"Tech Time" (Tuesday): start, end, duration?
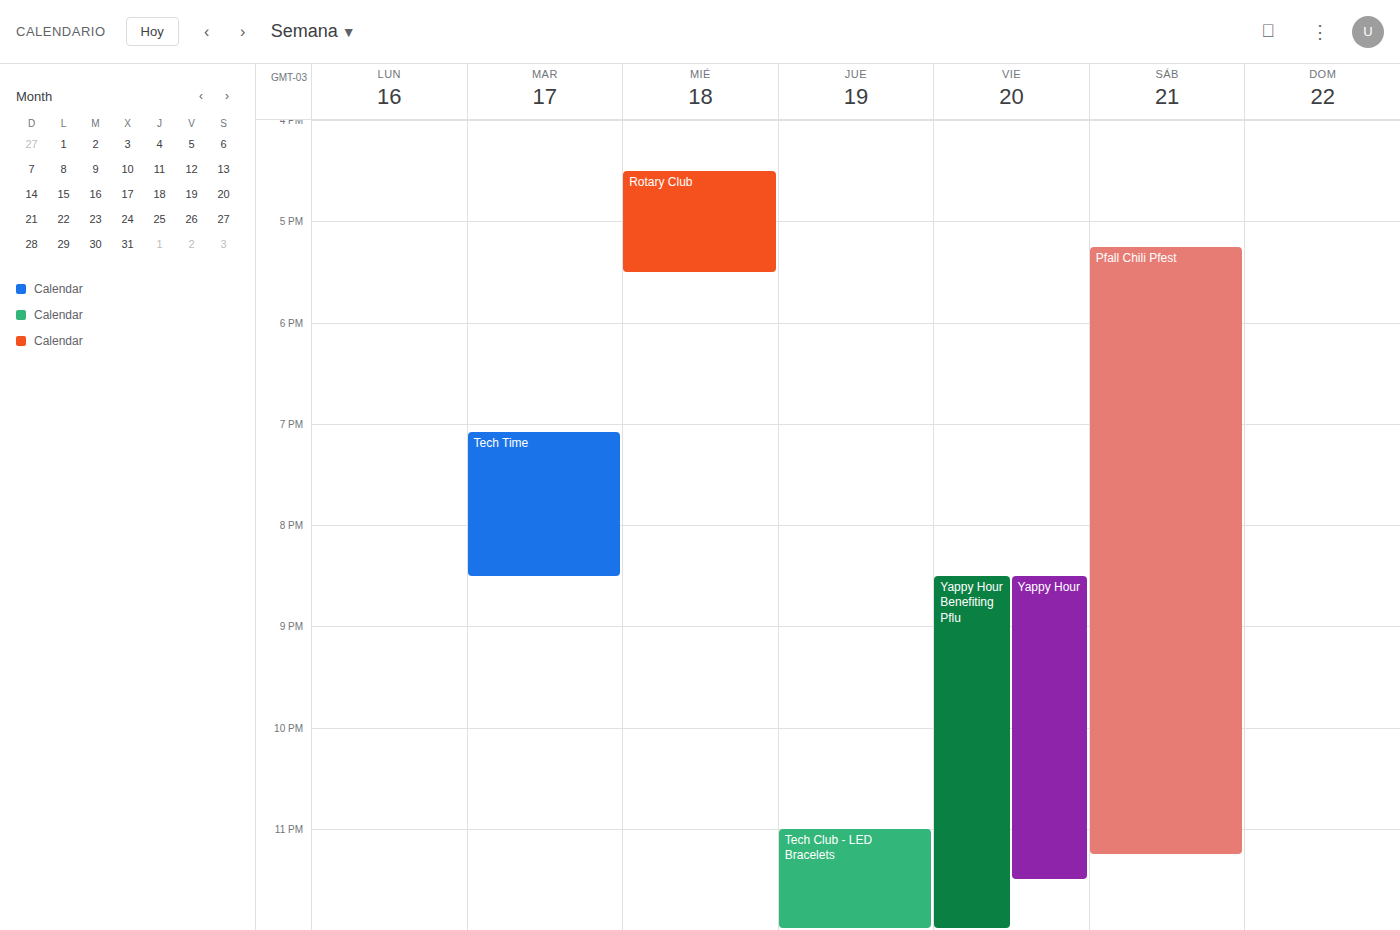
7:05 PM to 8:30 PM, 1 hour 25 minutes